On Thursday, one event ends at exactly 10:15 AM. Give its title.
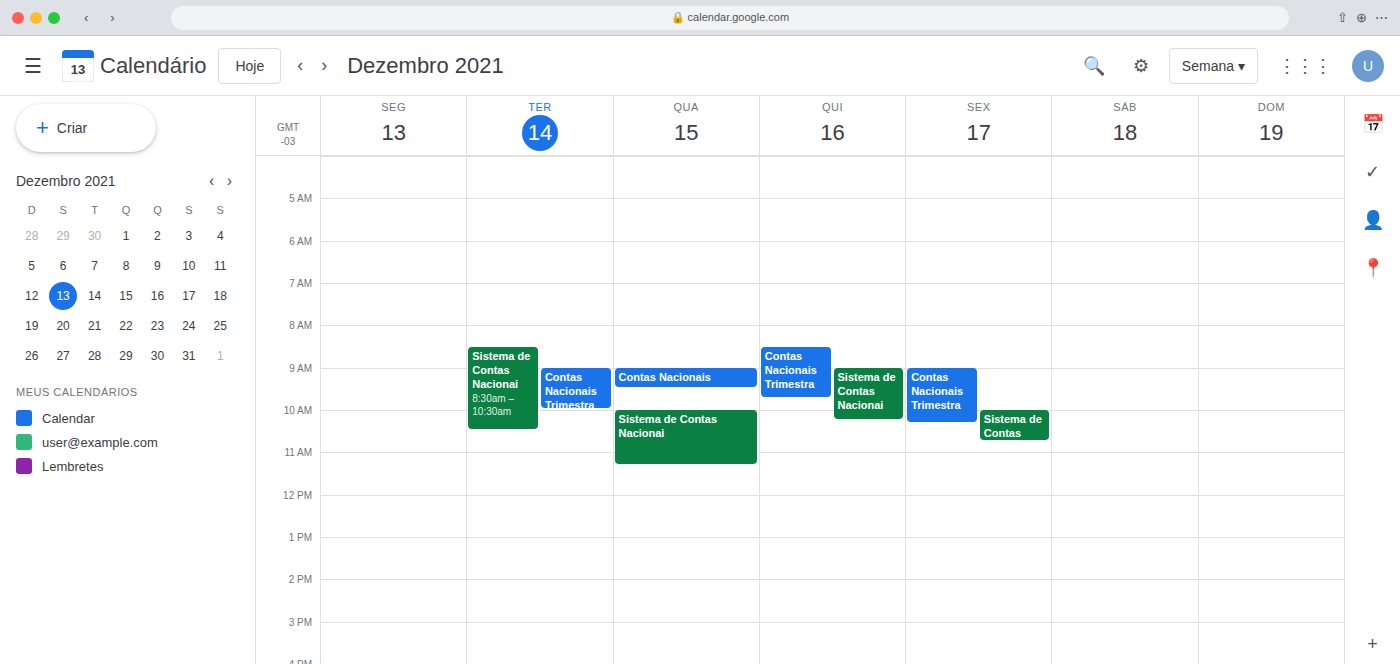
"Sistema de Contas Nacionai"